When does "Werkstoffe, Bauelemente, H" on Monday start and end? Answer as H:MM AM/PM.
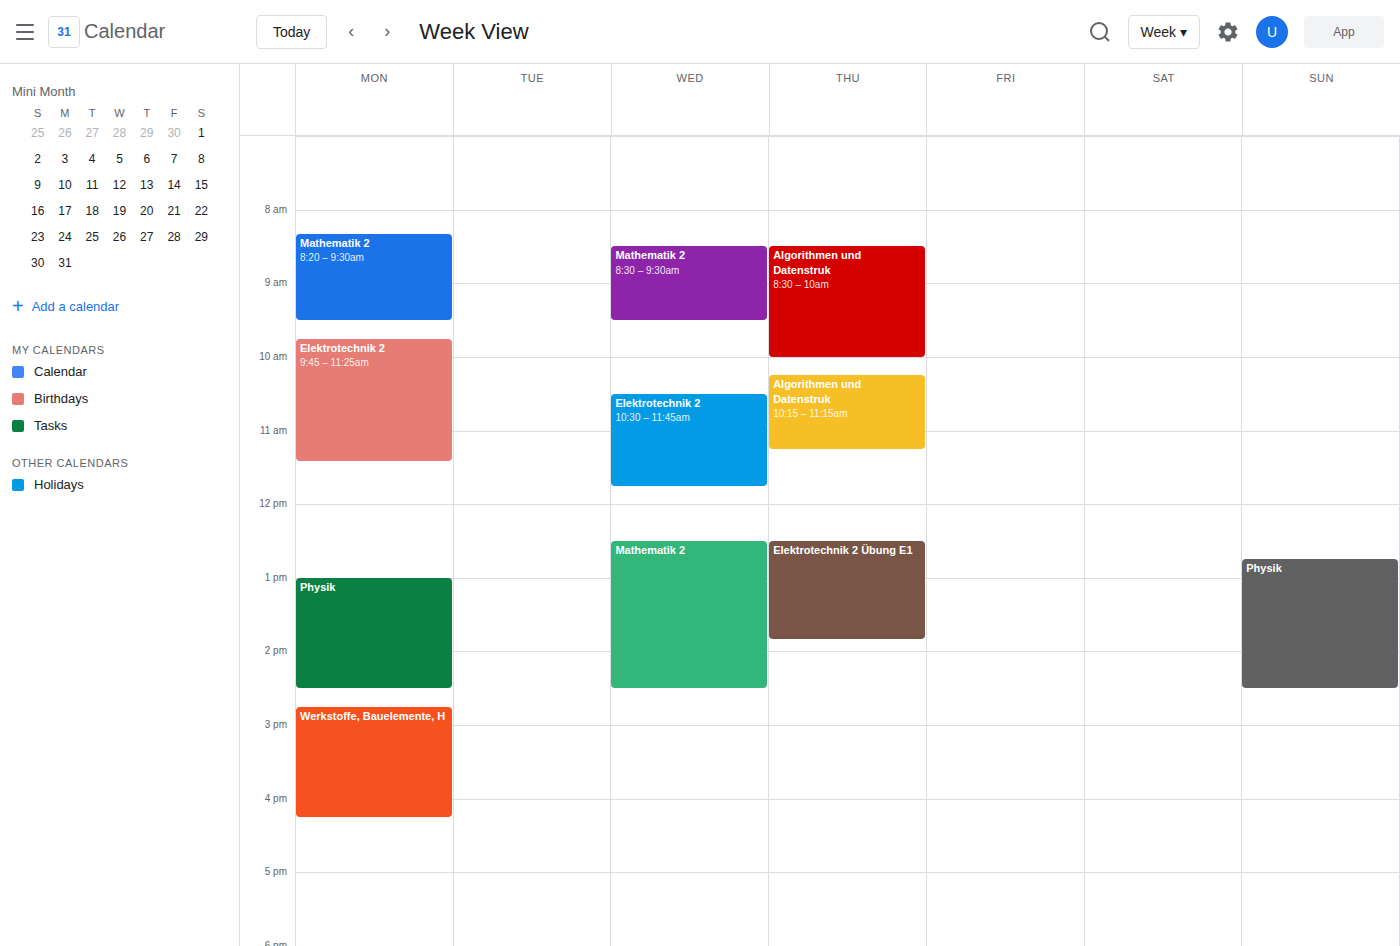
2:45 PM to 4:15 PM